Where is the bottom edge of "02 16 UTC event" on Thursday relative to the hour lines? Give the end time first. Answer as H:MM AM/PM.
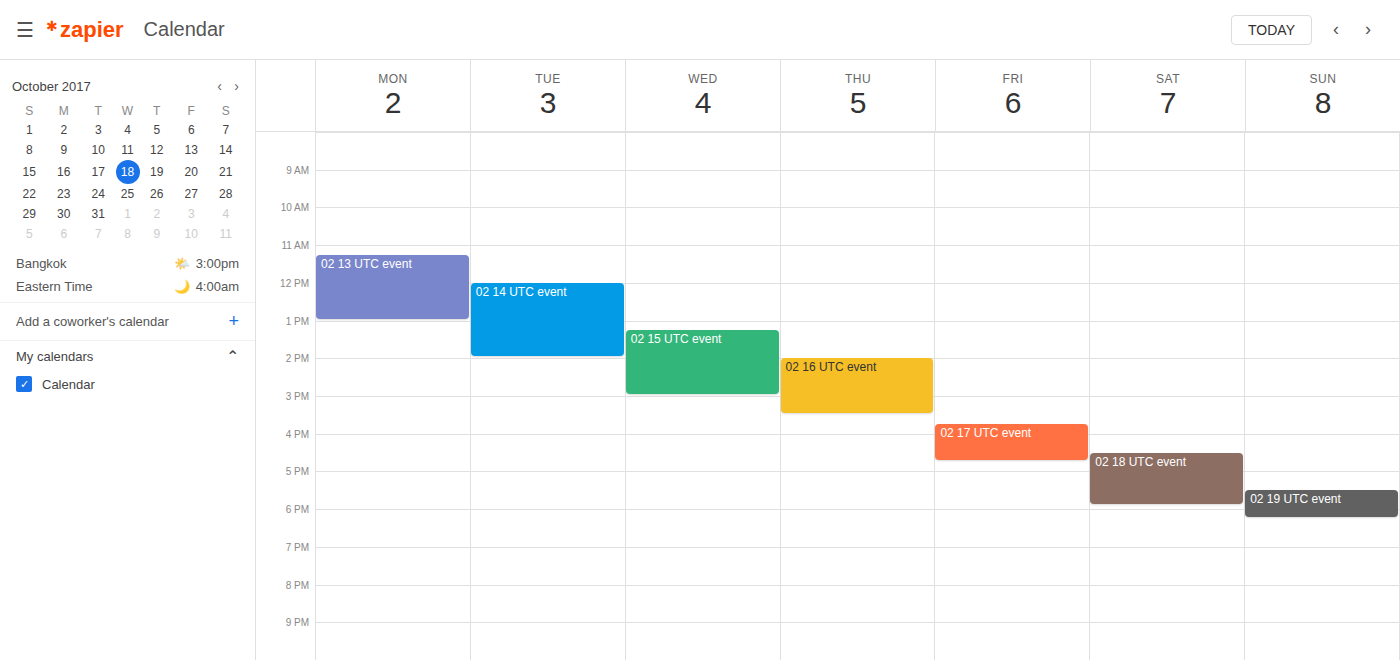
3:30 PM -- halfway between the 3 PM and 4 PM lines.